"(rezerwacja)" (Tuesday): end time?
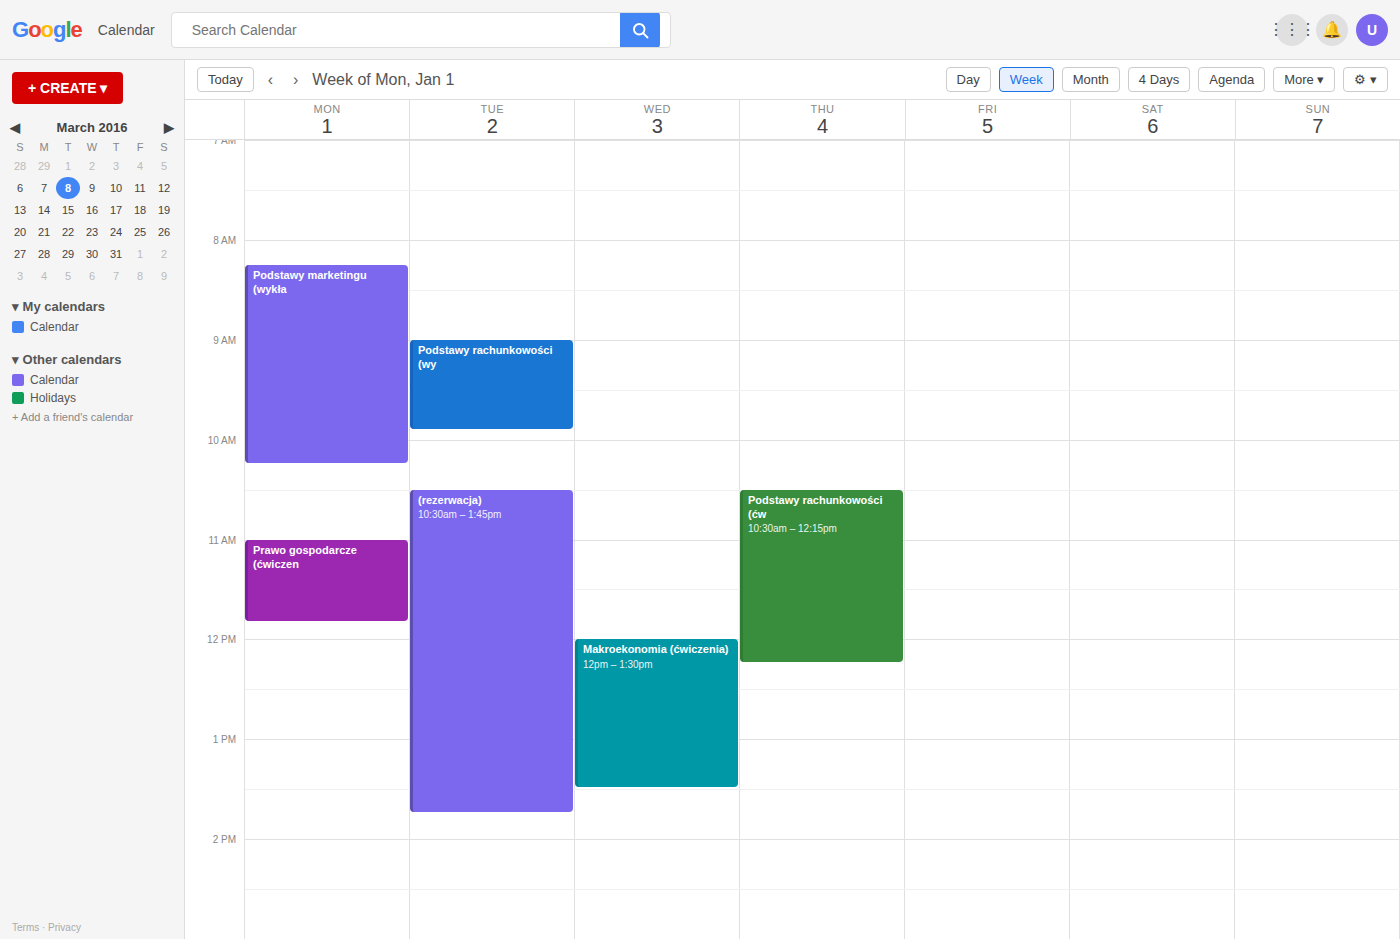
1:45 PM